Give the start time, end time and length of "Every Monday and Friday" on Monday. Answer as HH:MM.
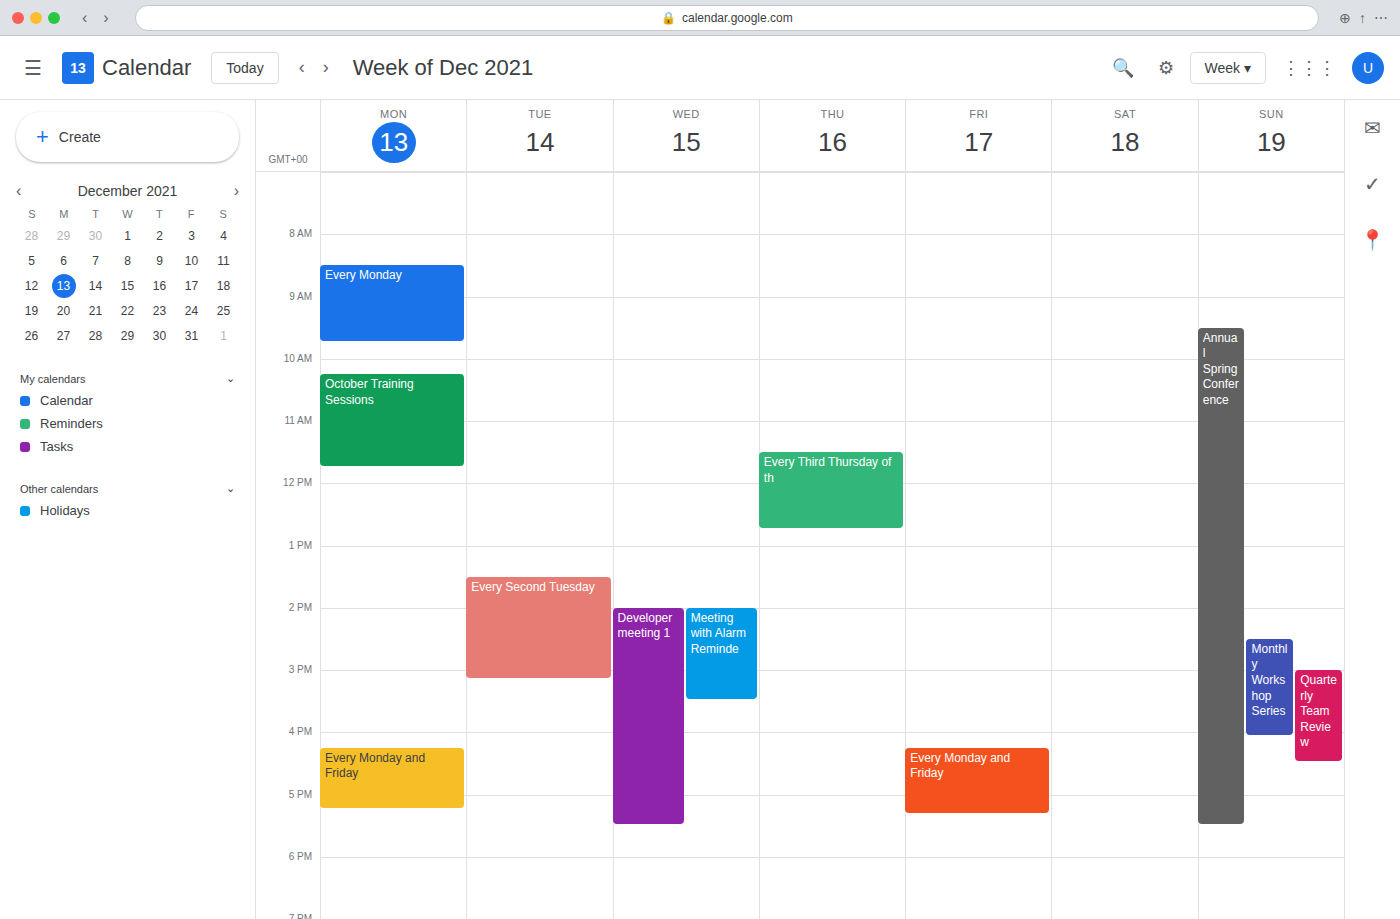
16:15 to 17:15, 1 hour